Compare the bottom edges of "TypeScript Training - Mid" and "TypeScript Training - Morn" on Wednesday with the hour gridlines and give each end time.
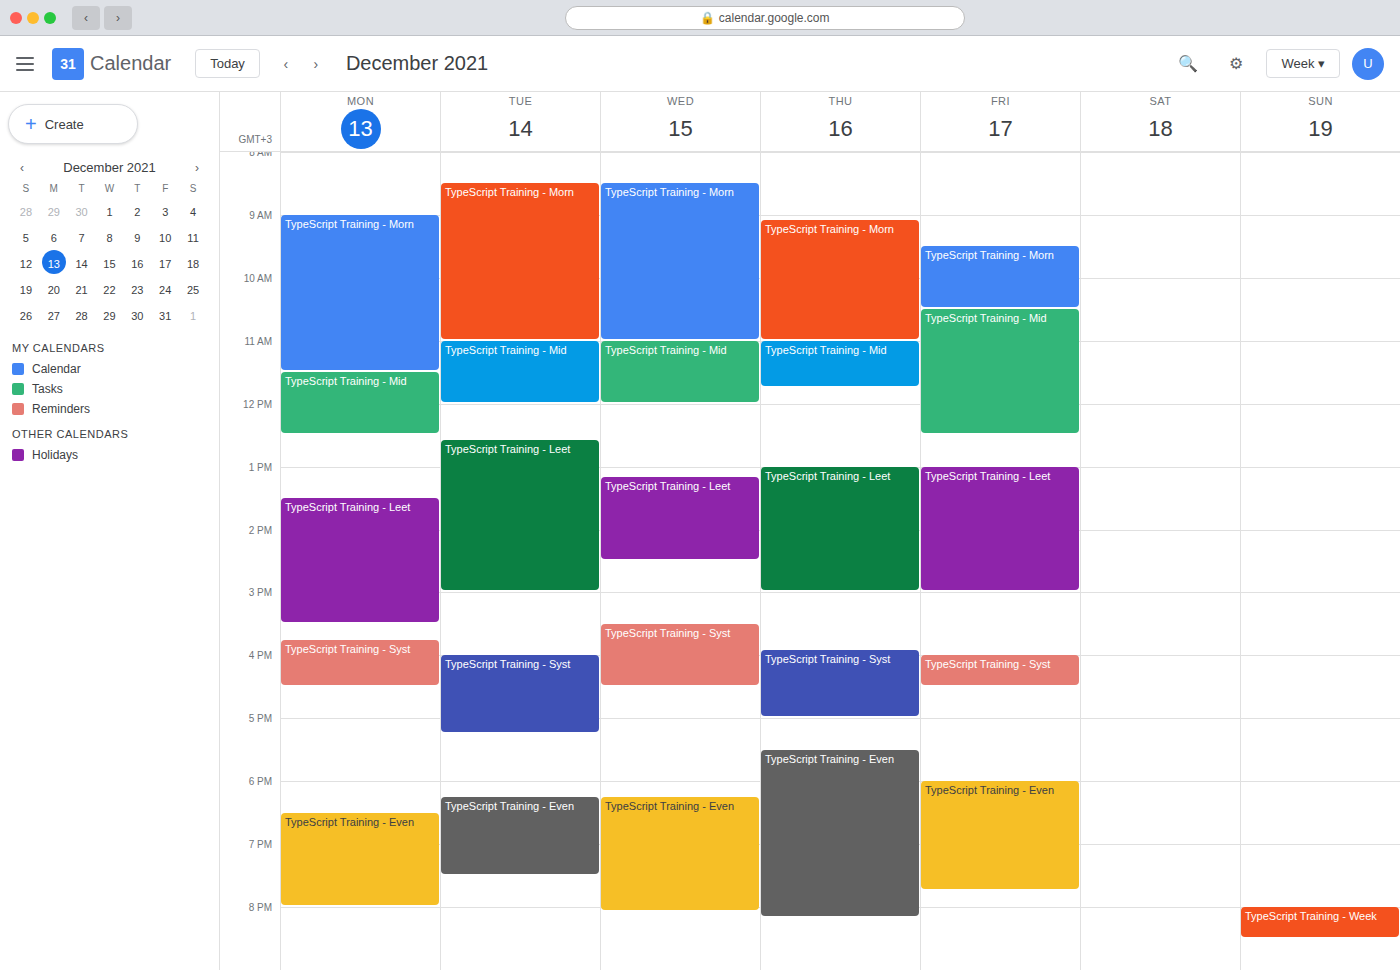
"TypeScript Training - Mid": 12:00 PM, exactly on the 12 PM line. "TypeScript Training - Morn": 11:00 AM, exactly on the 11 AM line.